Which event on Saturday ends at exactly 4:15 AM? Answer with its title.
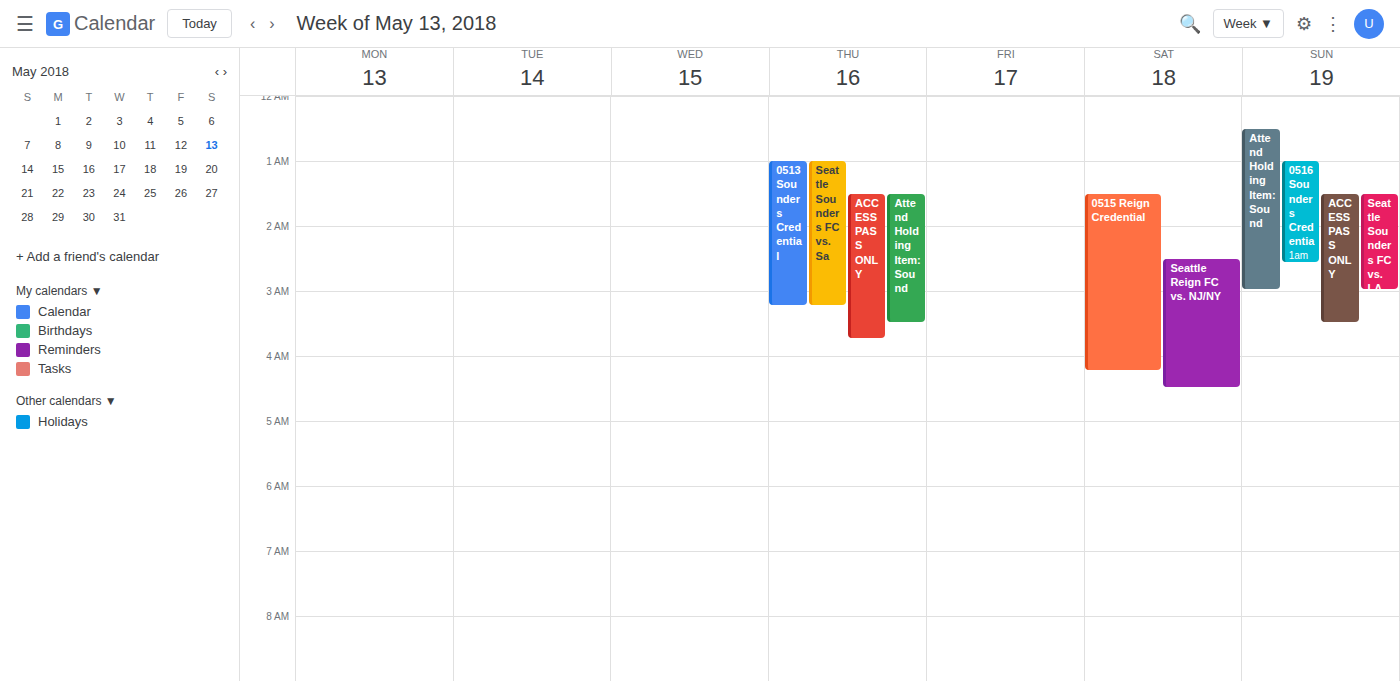
"0515 Reign Credential"